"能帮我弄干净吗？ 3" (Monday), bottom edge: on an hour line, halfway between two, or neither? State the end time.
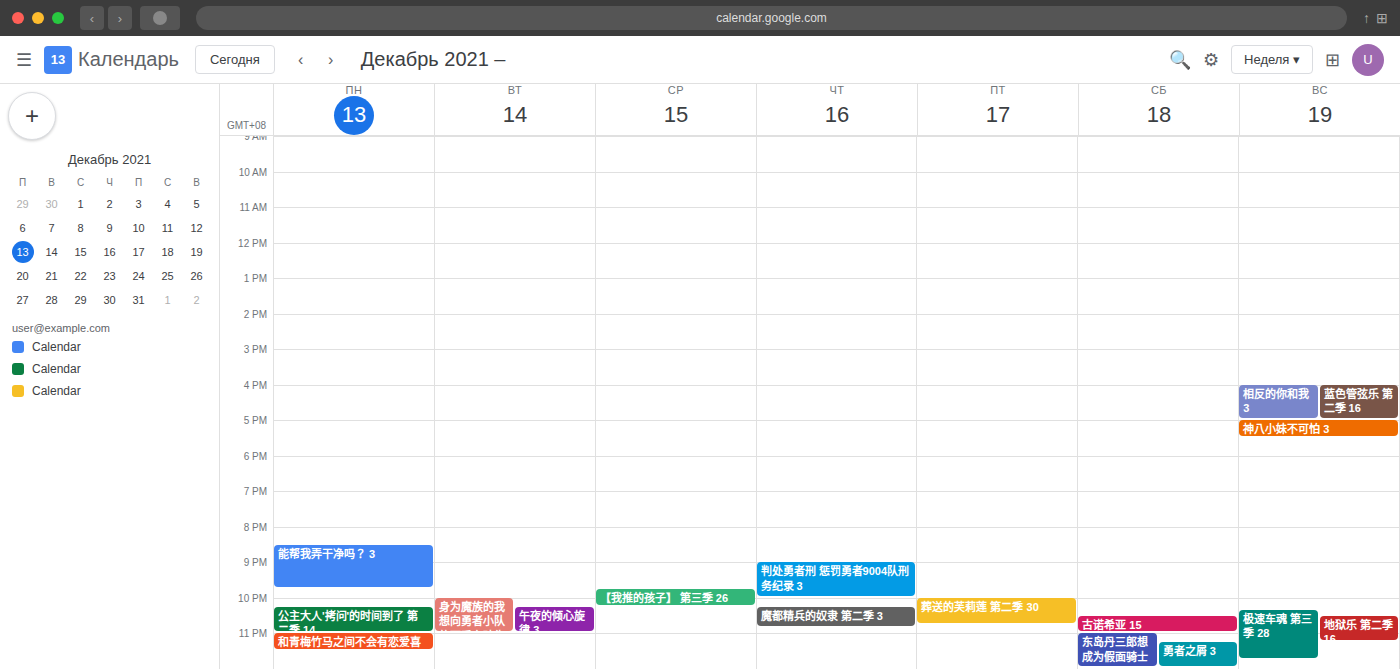
9:45 PM -- neither: three quarters of the way from the 9 PM line to the 10 PM line.